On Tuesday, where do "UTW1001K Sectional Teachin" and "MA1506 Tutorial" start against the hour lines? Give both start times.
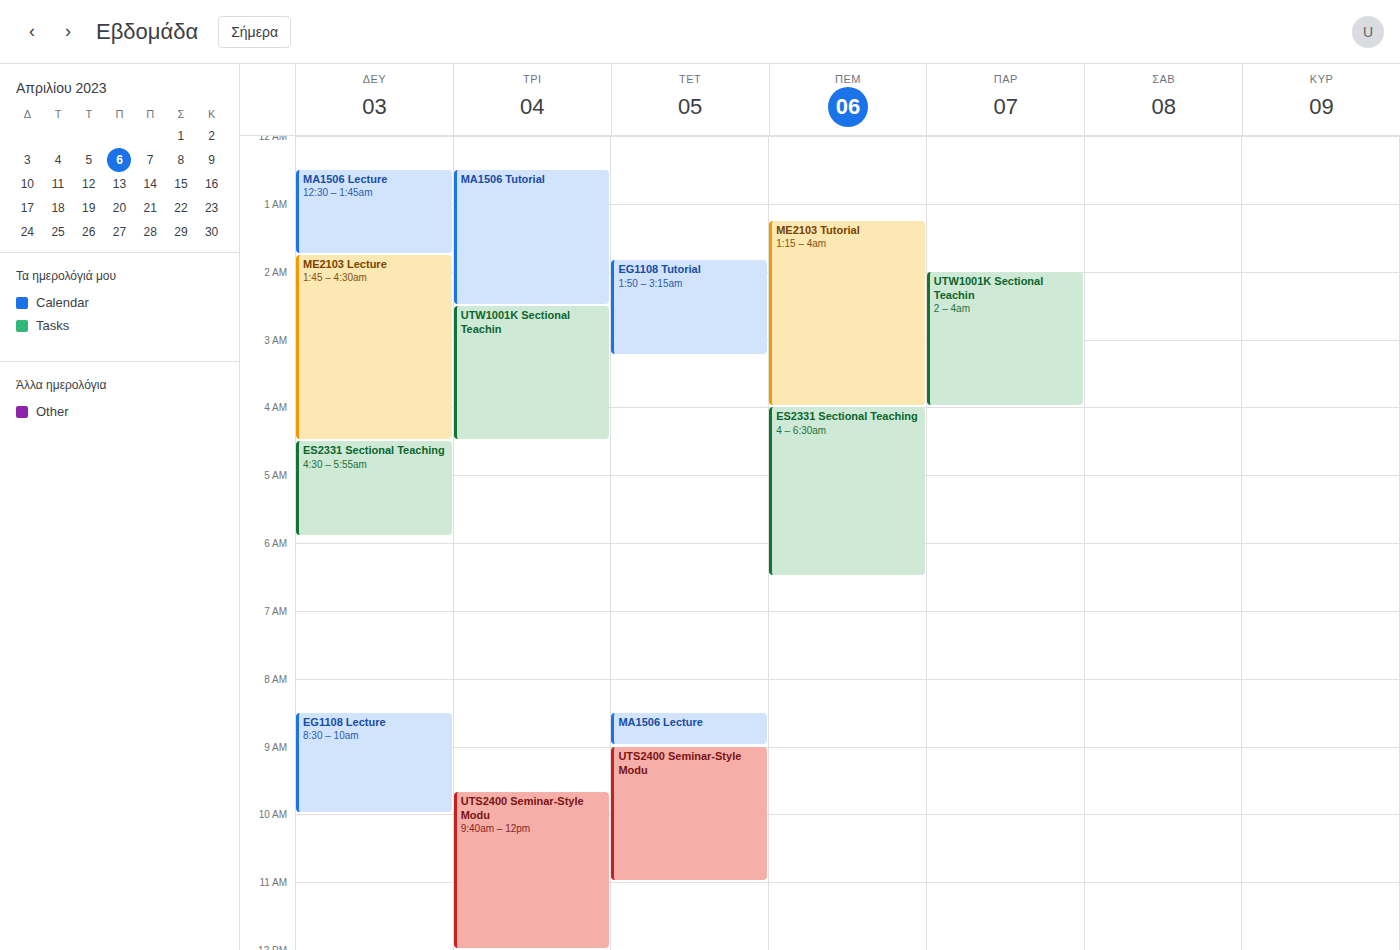
"UTW1001K Sectional Teachin": 02:30, halfway between the 02:00 and 03:00 lines. "MA1506 Tutorial": 00:30, halfway between the 00:00 and 01:00 lines.